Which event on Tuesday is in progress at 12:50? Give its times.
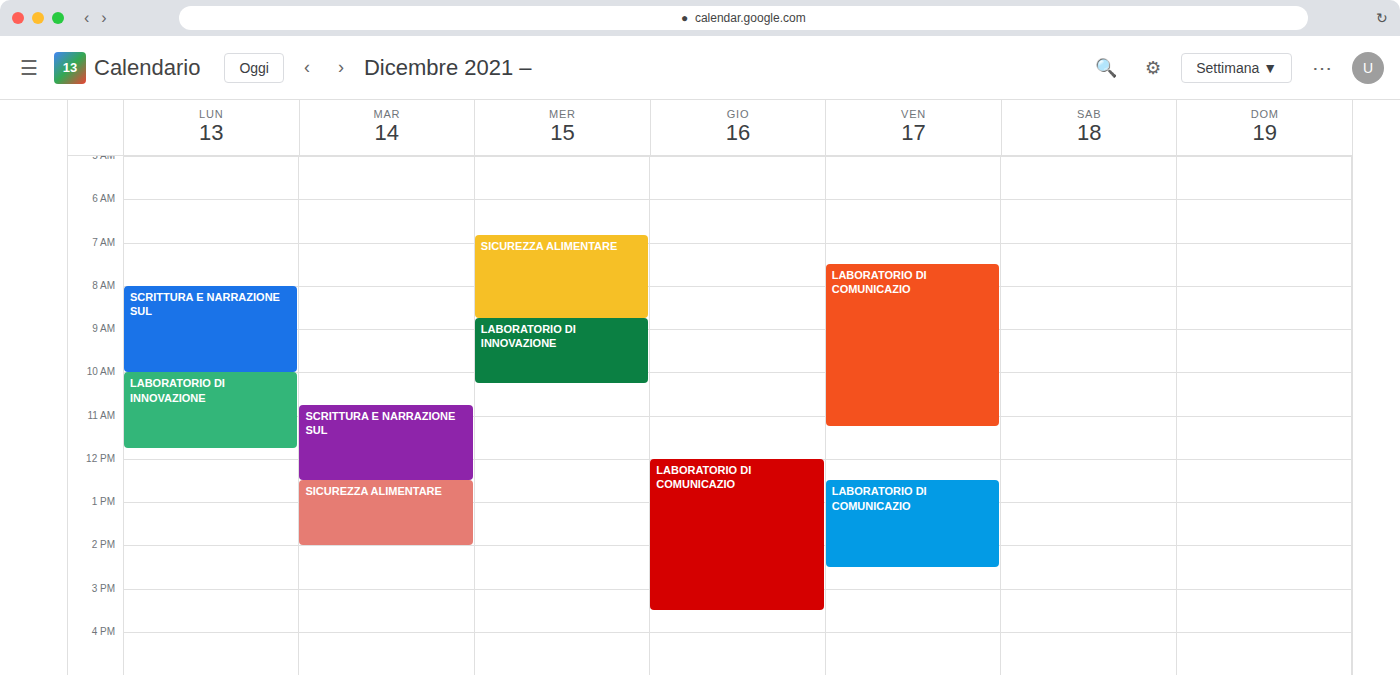
"SICUREZZA ALIMENTARE", 12:30 to 14:00